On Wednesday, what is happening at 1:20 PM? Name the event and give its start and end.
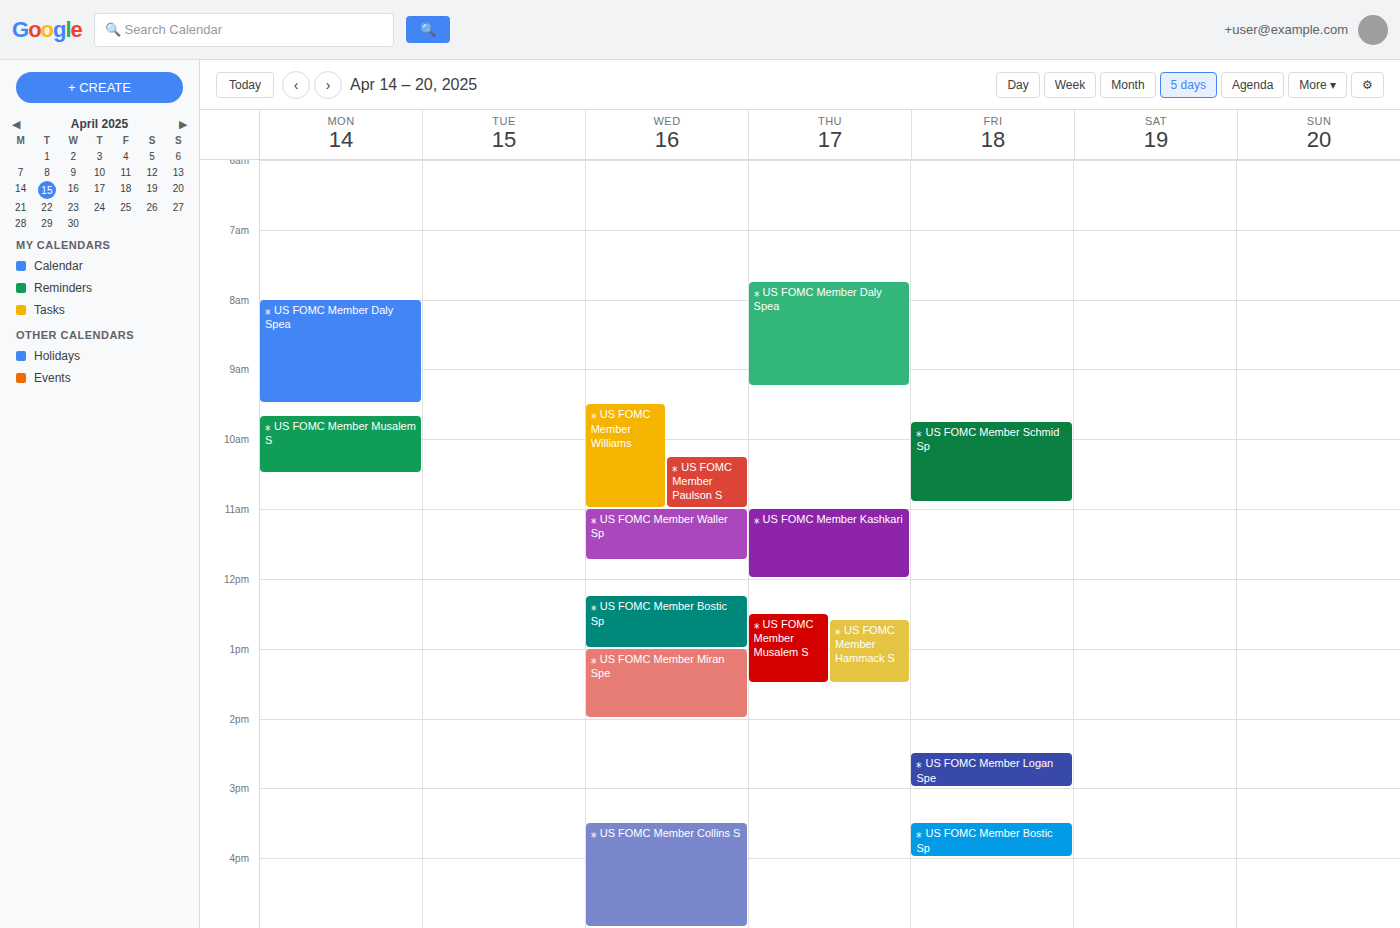
"⁎ US FOMC Member Miran Spe", 1:00 PM to 2:00 PM